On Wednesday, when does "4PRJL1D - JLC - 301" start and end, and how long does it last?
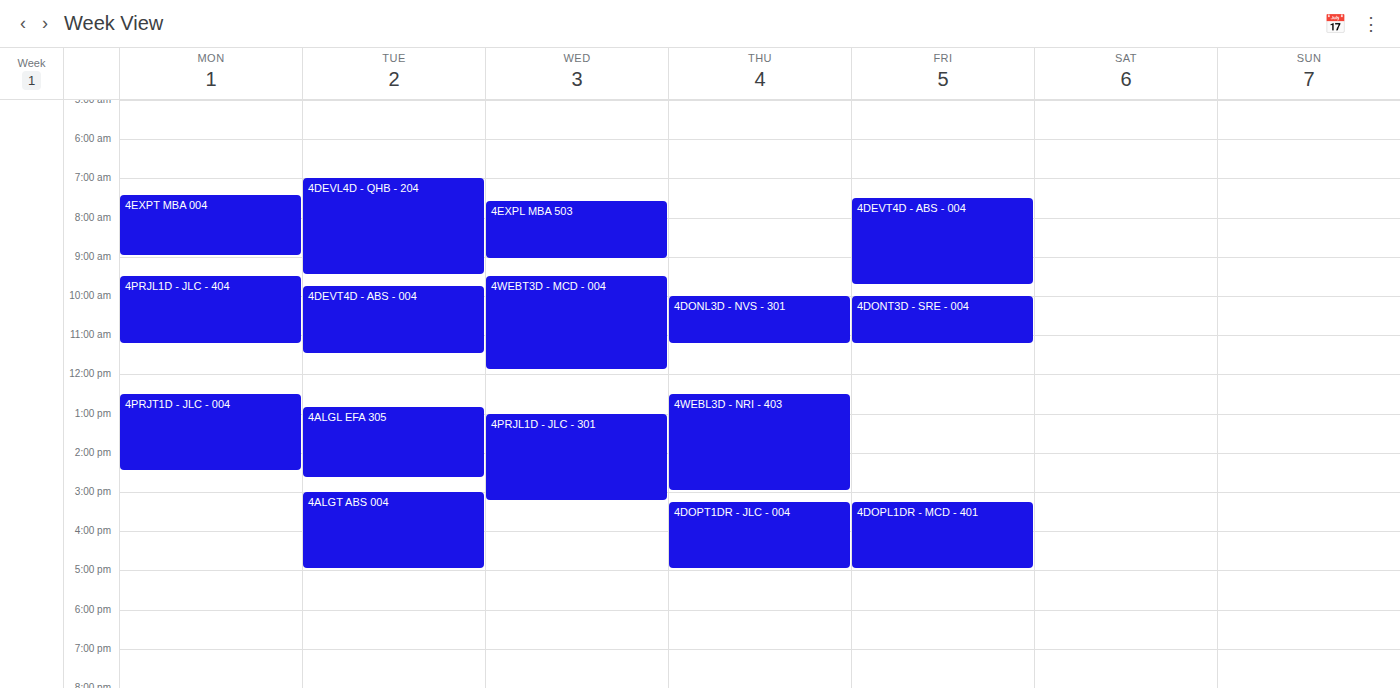
1:00 PM to 3:15 PM, 2 hours 15 minutes